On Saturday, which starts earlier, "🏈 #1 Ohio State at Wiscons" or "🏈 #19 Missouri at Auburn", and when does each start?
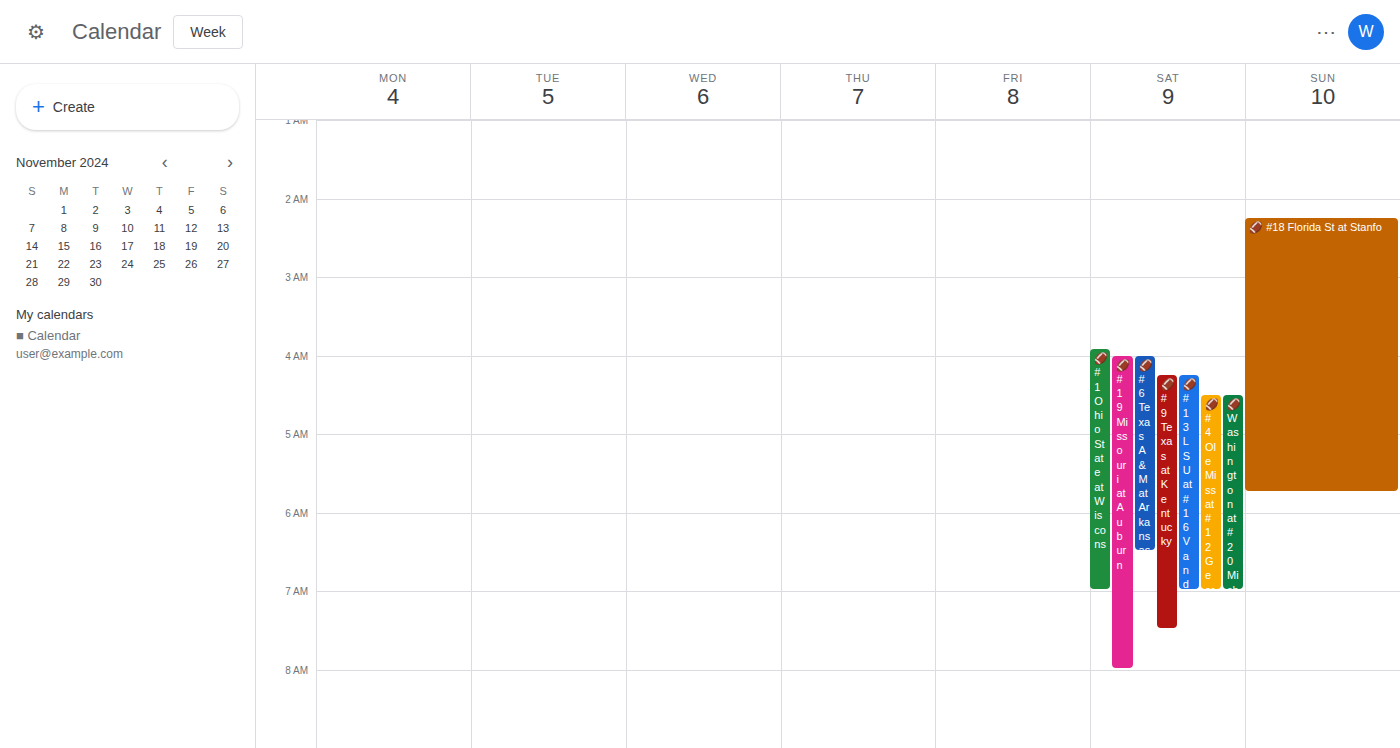
"🏈 #1 Ohio State at Wiscons" 3:55 AM; "🏈 #19 Missouri at Auburn" 4:00 AM.